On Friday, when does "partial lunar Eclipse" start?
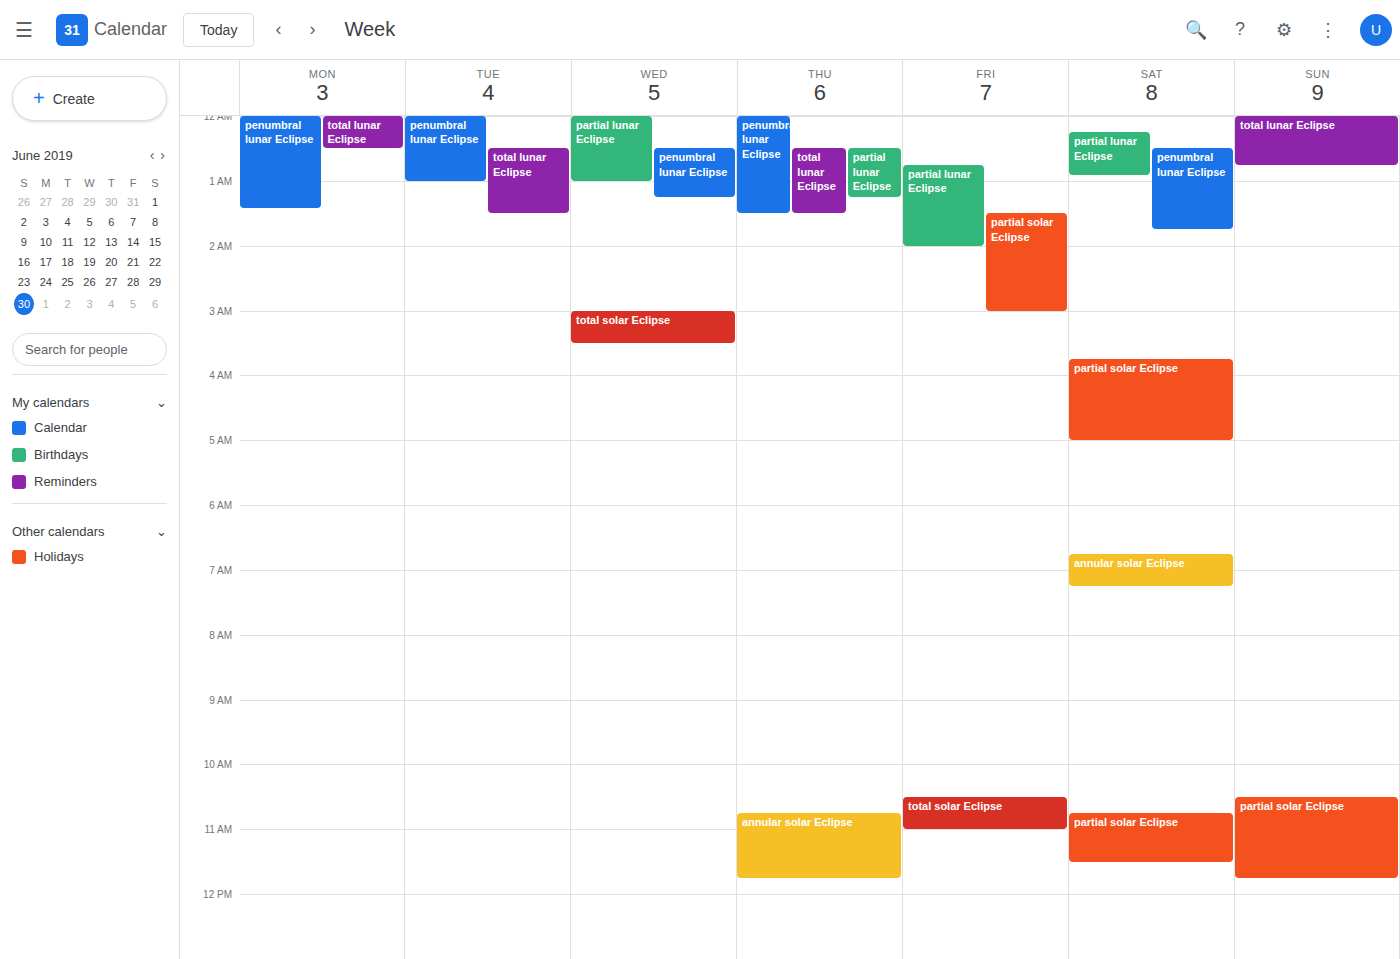
12:45 AM